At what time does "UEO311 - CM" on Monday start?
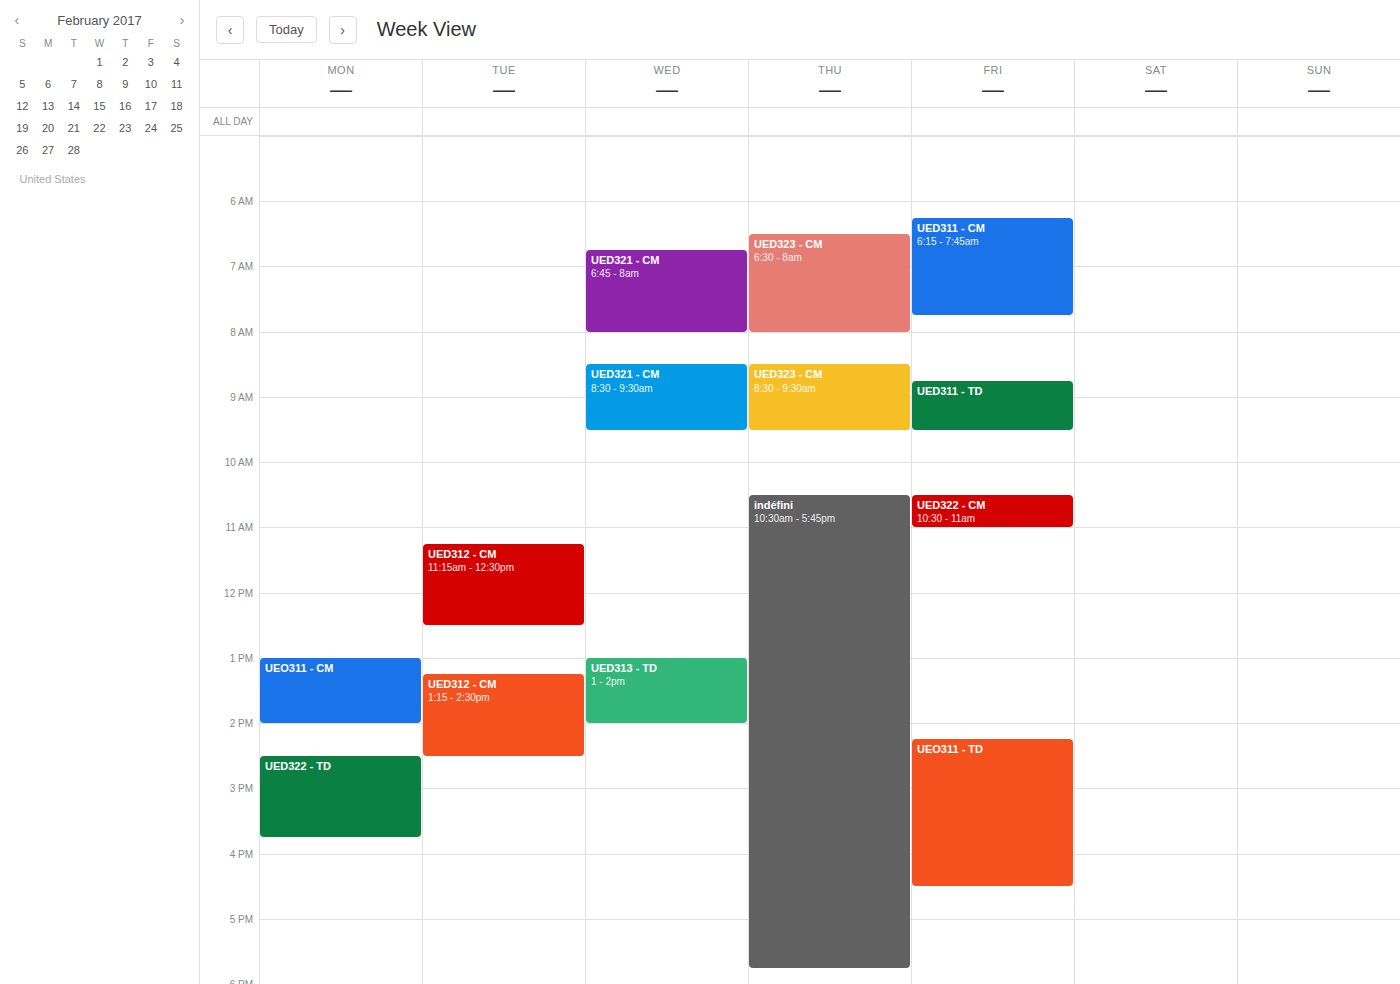
13:00